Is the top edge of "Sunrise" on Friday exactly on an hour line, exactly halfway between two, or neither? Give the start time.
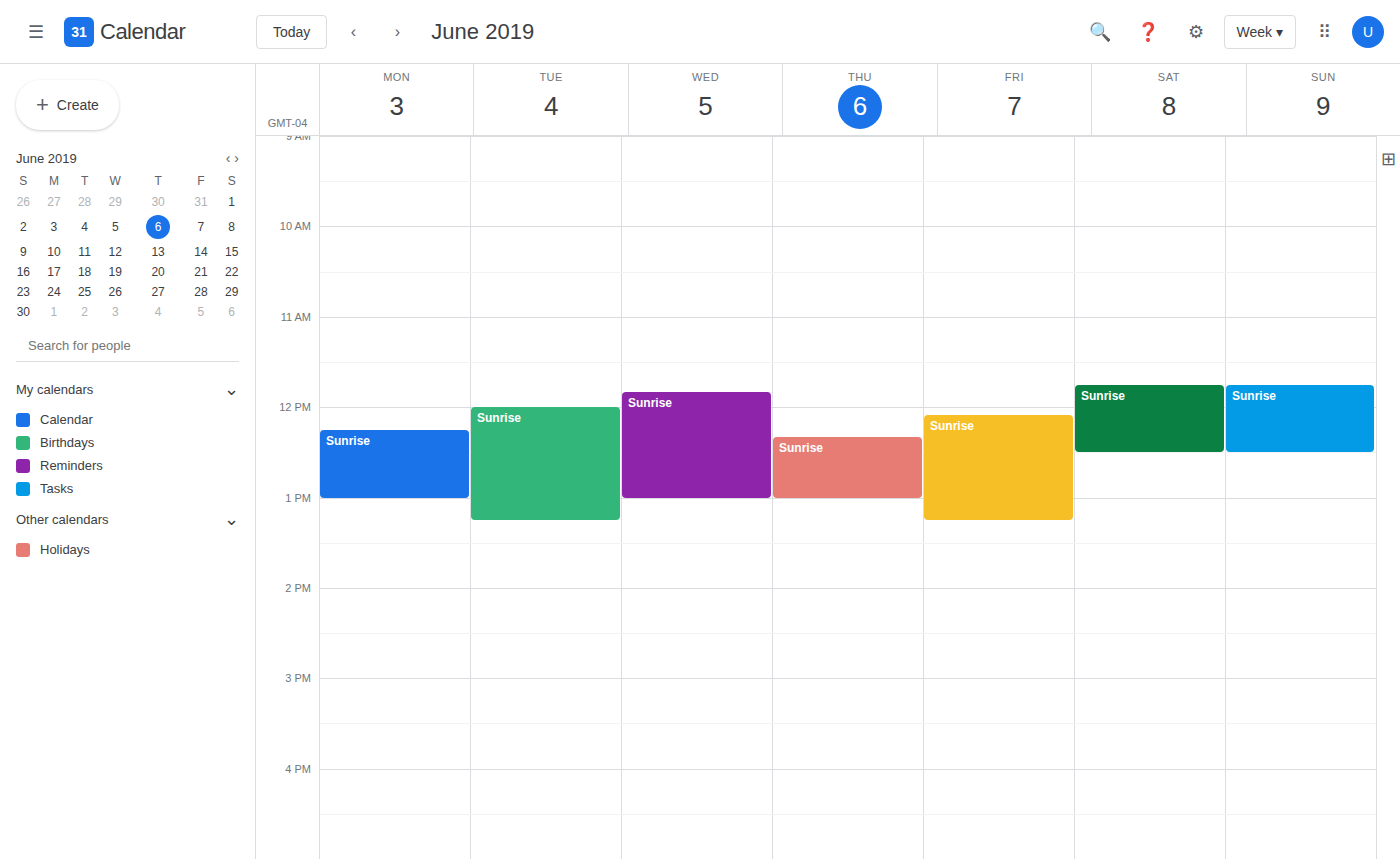
12:05 PM -- neither: 5 minutes below the 12 PM line and 55 minutes above the 1 PM line.